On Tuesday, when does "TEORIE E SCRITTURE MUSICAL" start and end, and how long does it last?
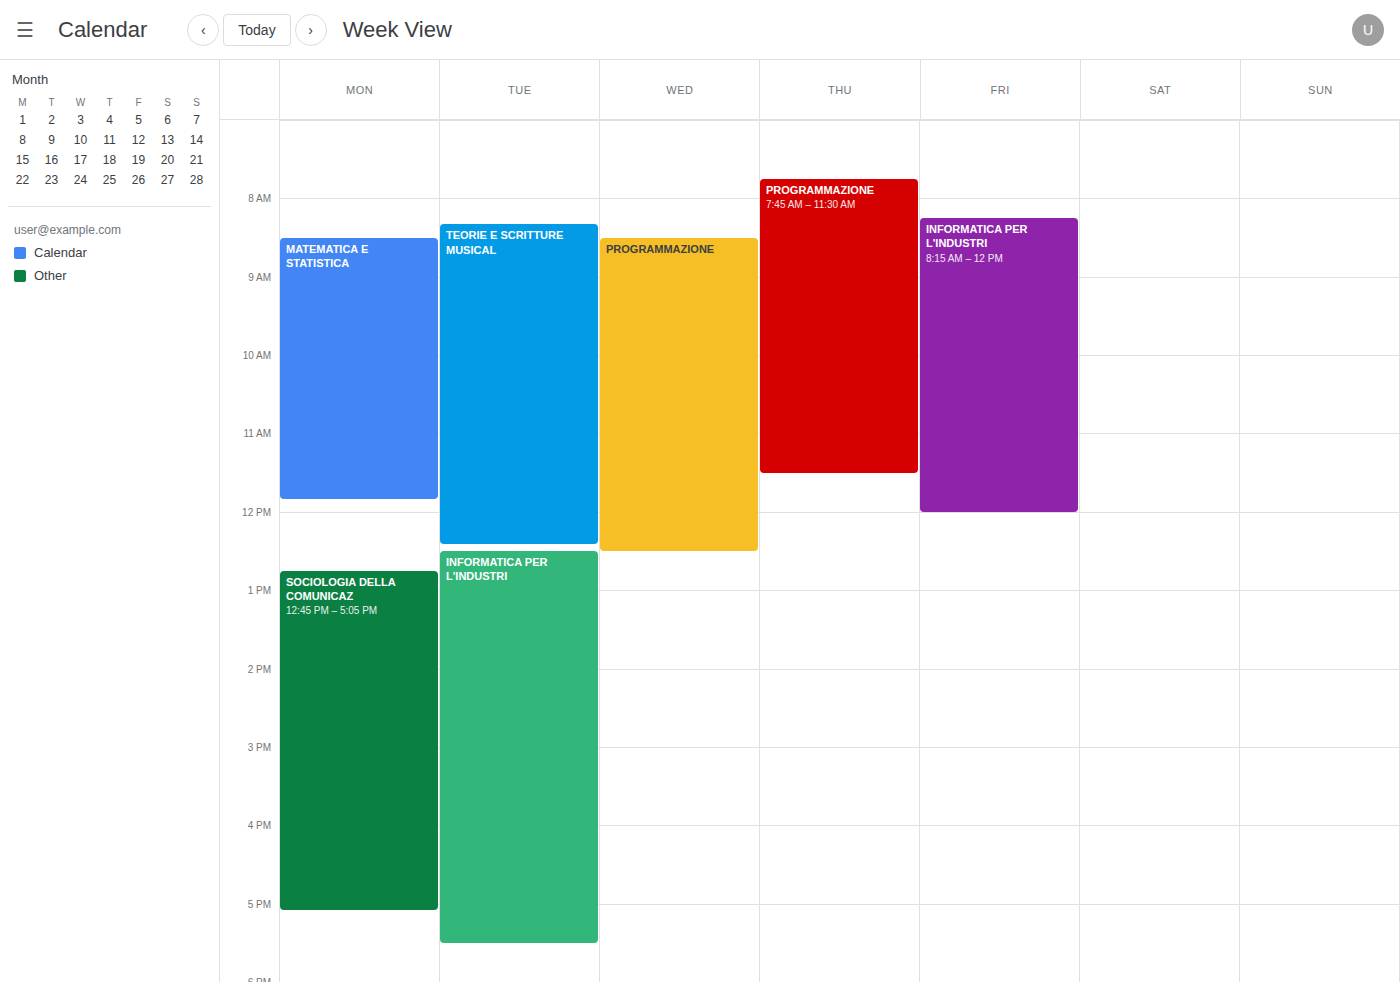
8:20 AM to 12:25 PM, 4 hours 5 minutes